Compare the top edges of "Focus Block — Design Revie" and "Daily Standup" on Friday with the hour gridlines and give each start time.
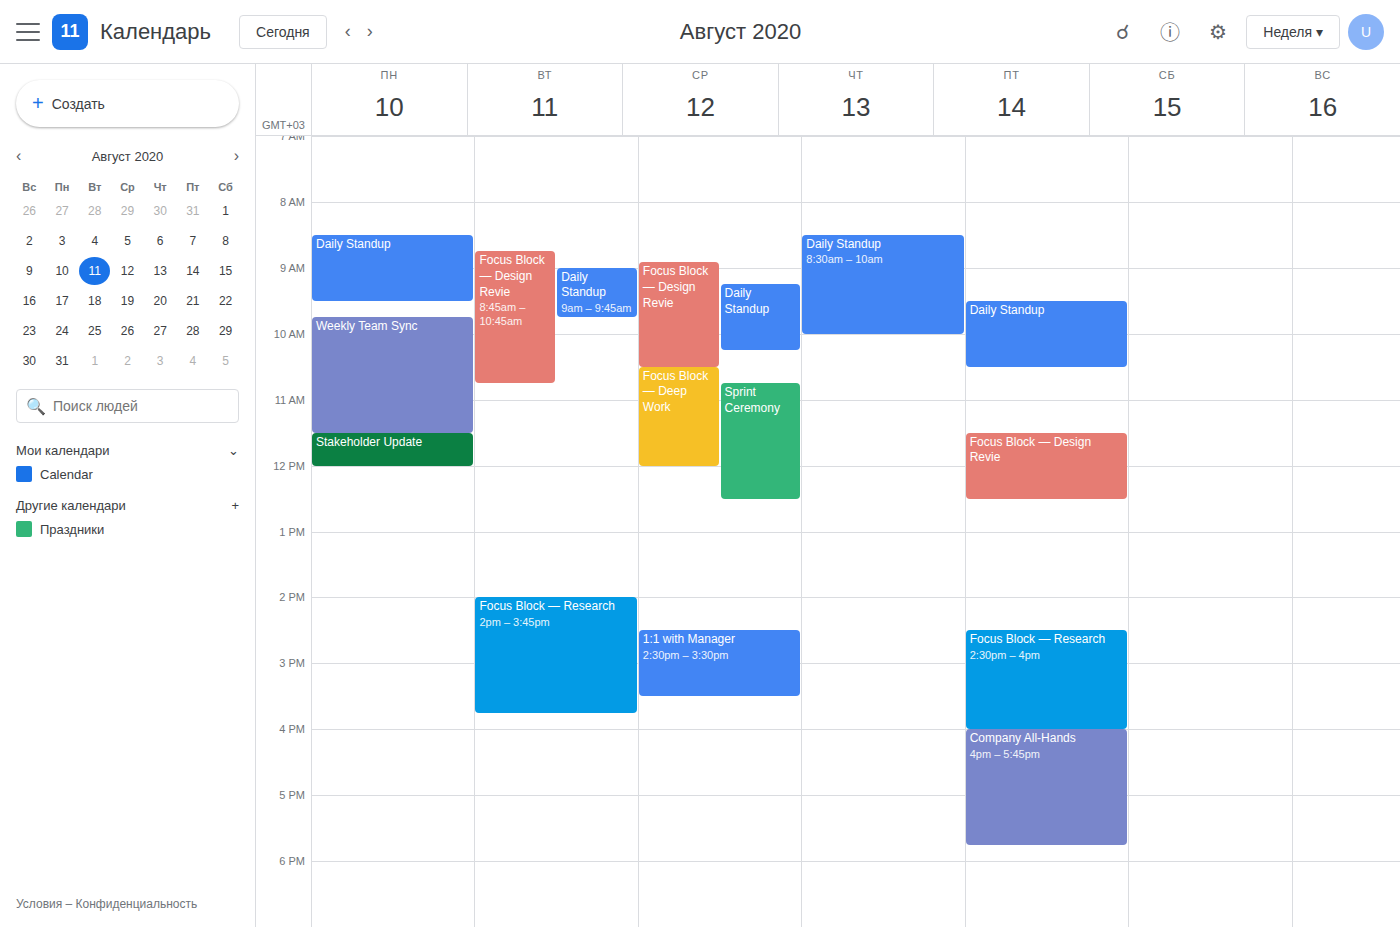
"Focus Block — Design Revie": 11:30 AM, halfway between the 11 AM and 12 PM lines. "Daily Standup": 9:30 AM, halfway between the 9 AM and 10 AM lines.